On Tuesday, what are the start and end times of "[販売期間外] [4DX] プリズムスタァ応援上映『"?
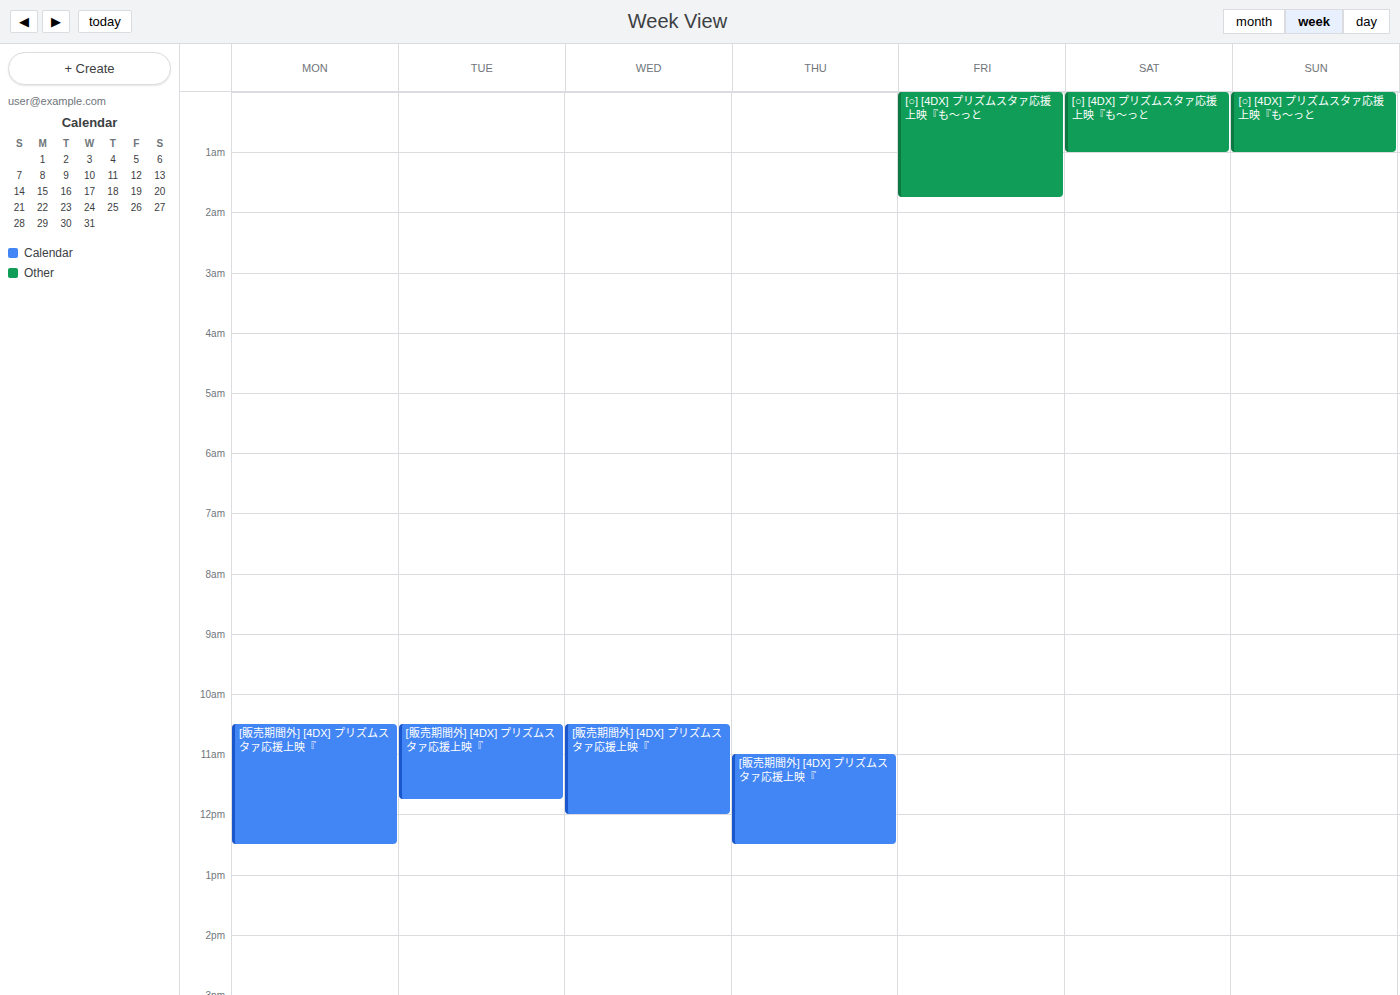
10:30 to 11:45